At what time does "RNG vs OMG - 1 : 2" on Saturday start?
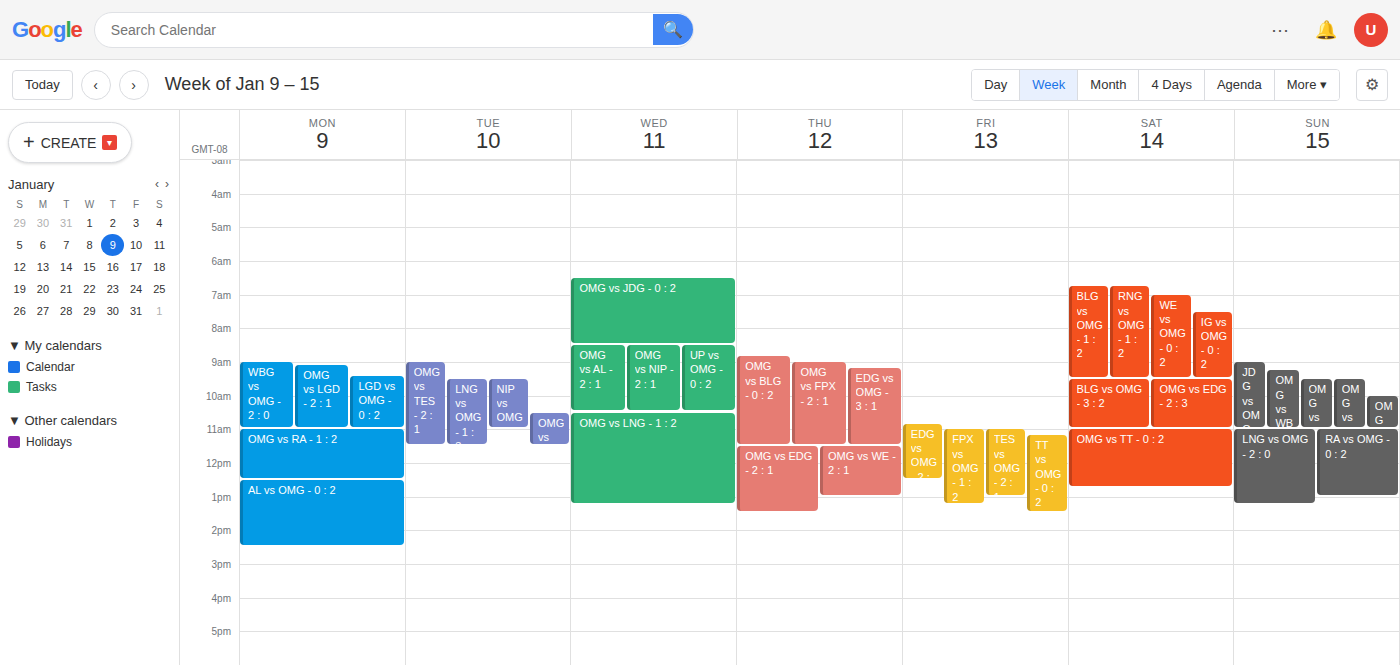
6:45 AM